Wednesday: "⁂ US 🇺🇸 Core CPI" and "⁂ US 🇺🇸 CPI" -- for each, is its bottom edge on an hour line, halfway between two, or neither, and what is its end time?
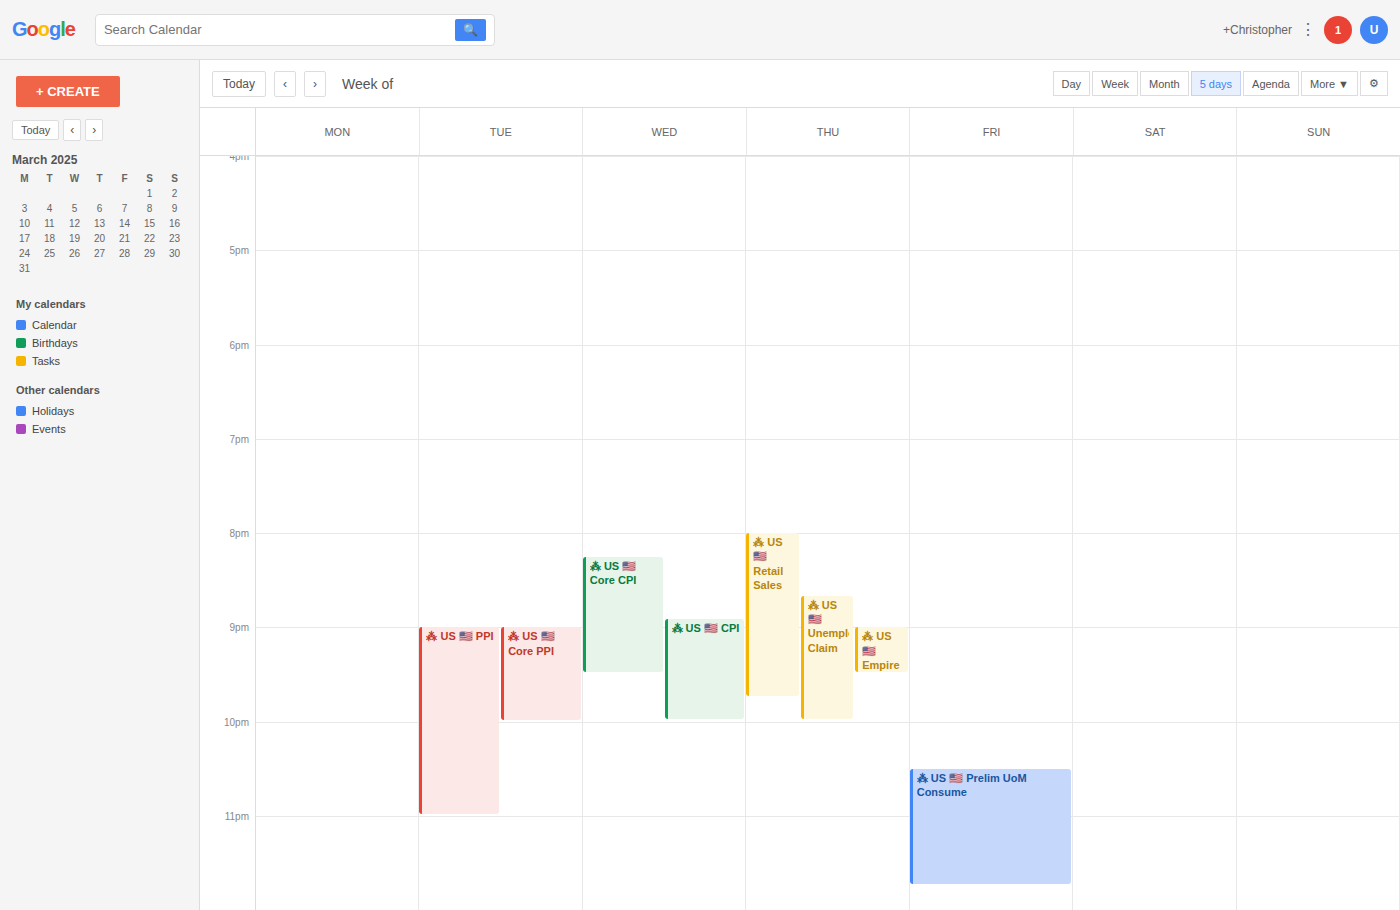
"⁂ US 🇺🇸 Core CPI": 9:30 PM, halfway between the 9 PM and 10 PM lines. "⁂ US 🇺🇸 CPI": 10:00 PM, exactly on the 10 PM line.